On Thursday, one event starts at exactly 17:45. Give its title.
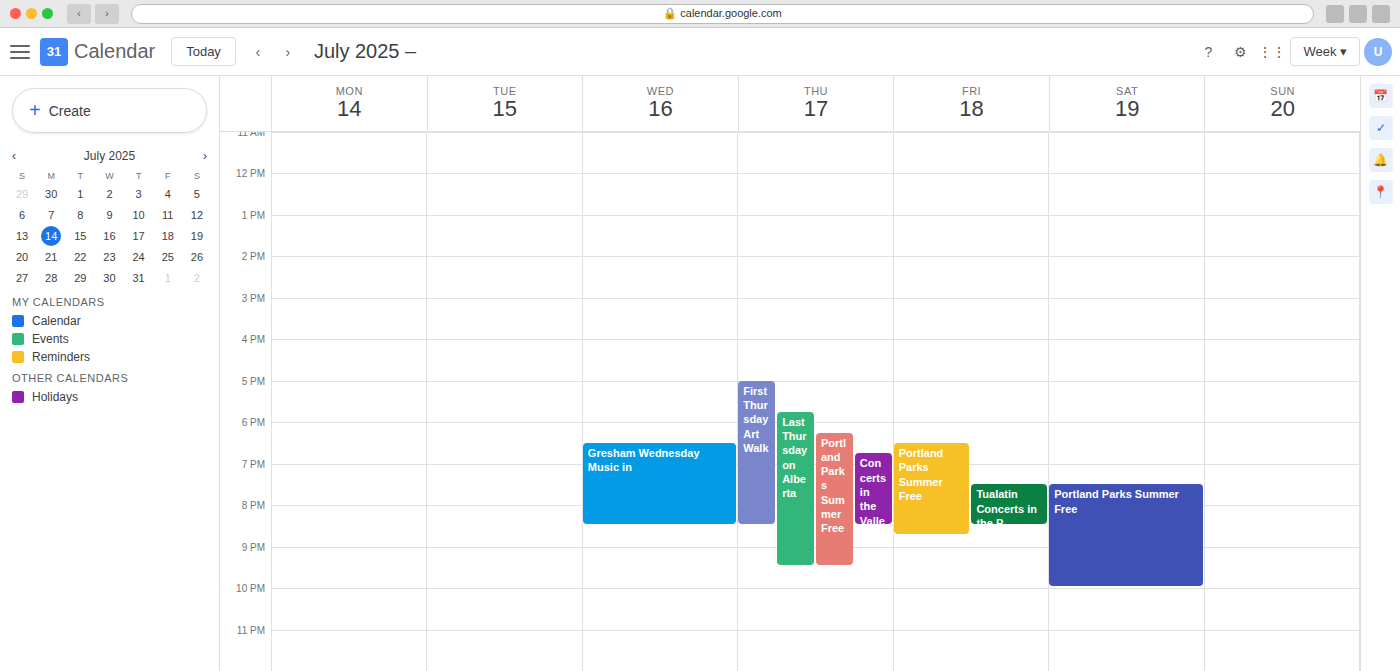
"Last Thursday on Alberta"